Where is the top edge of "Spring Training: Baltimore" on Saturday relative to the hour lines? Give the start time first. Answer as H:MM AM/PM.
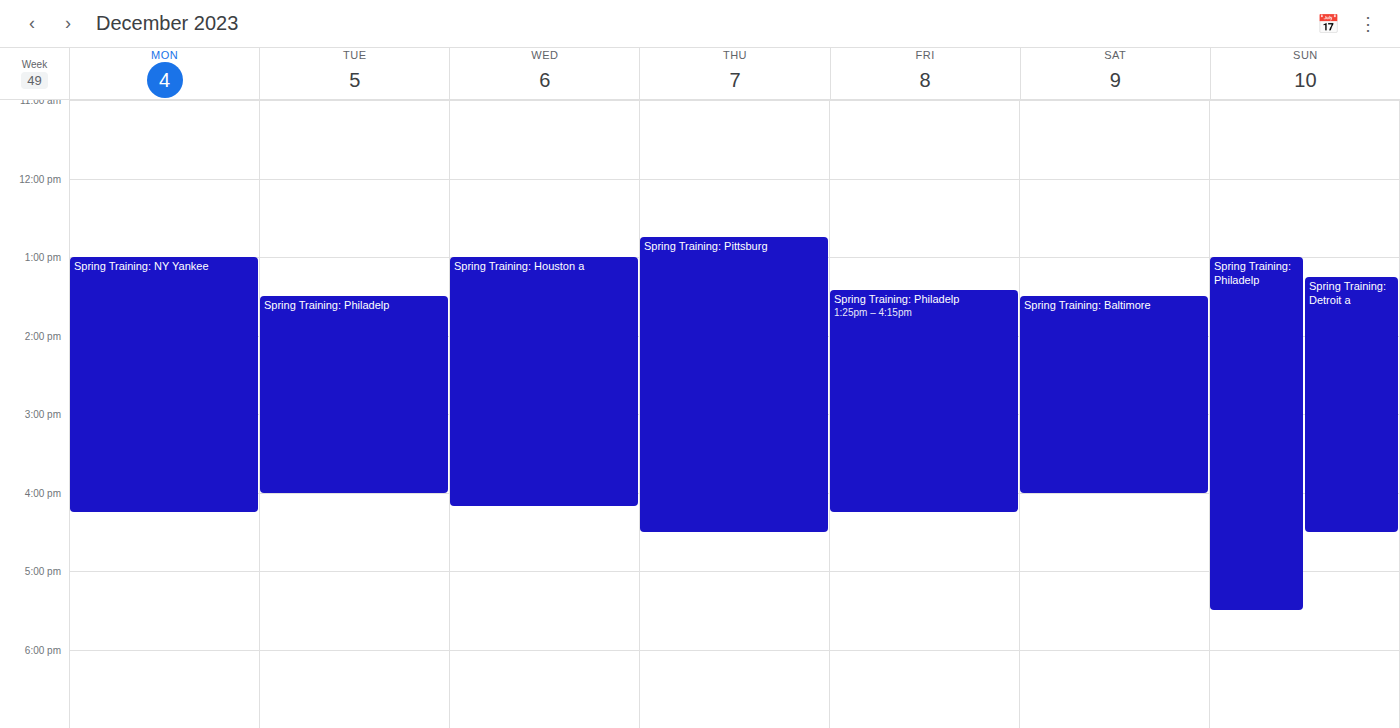
1:30 PM -- halfway between the 1 PM and 2 PM lines.